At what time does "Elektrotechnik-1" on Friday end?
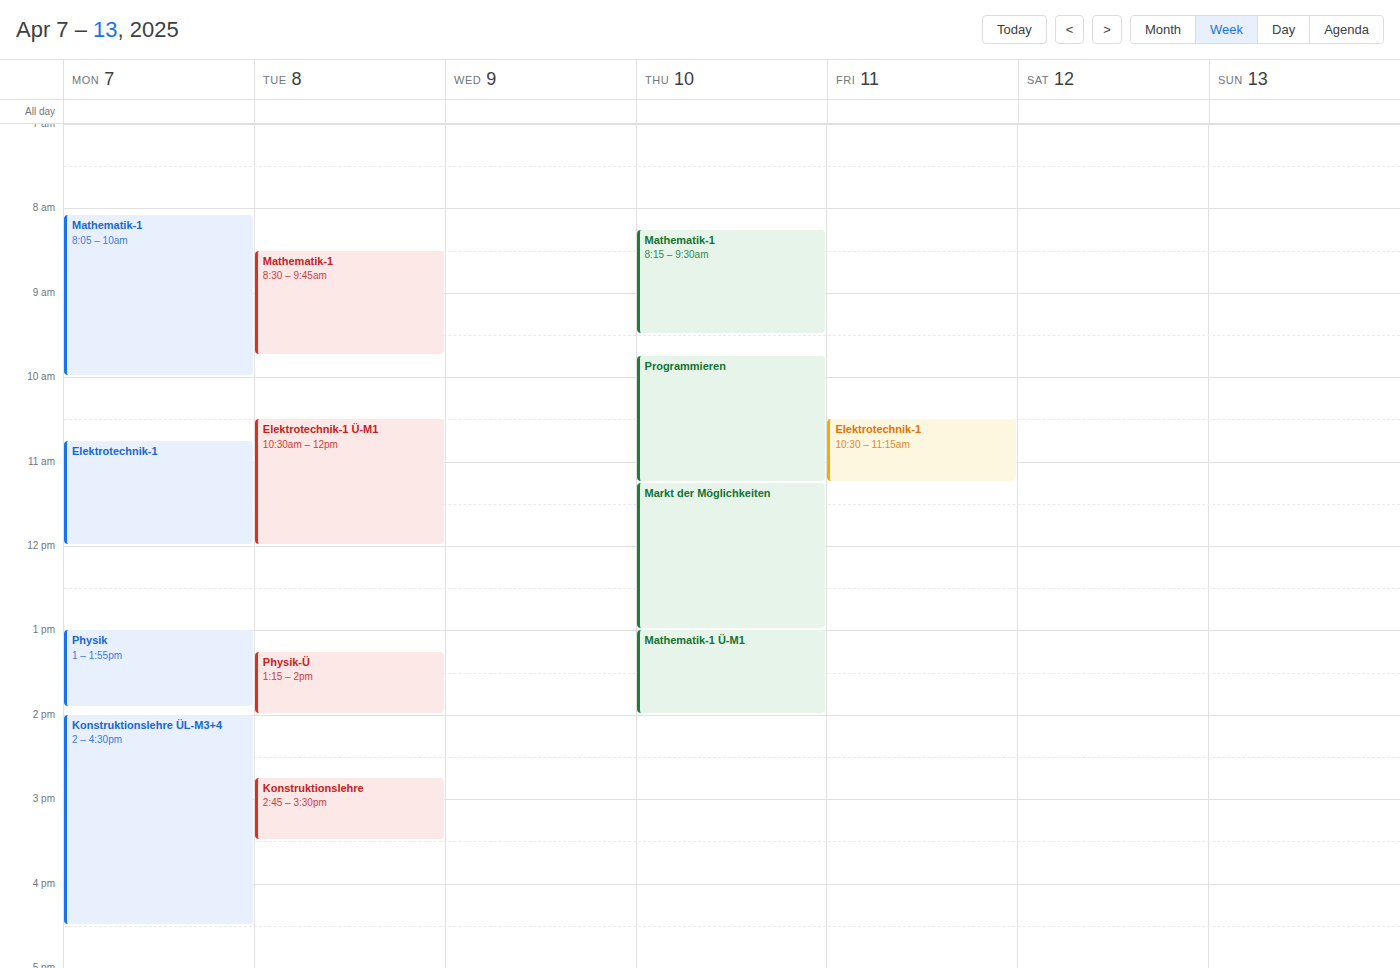
11:15 AM